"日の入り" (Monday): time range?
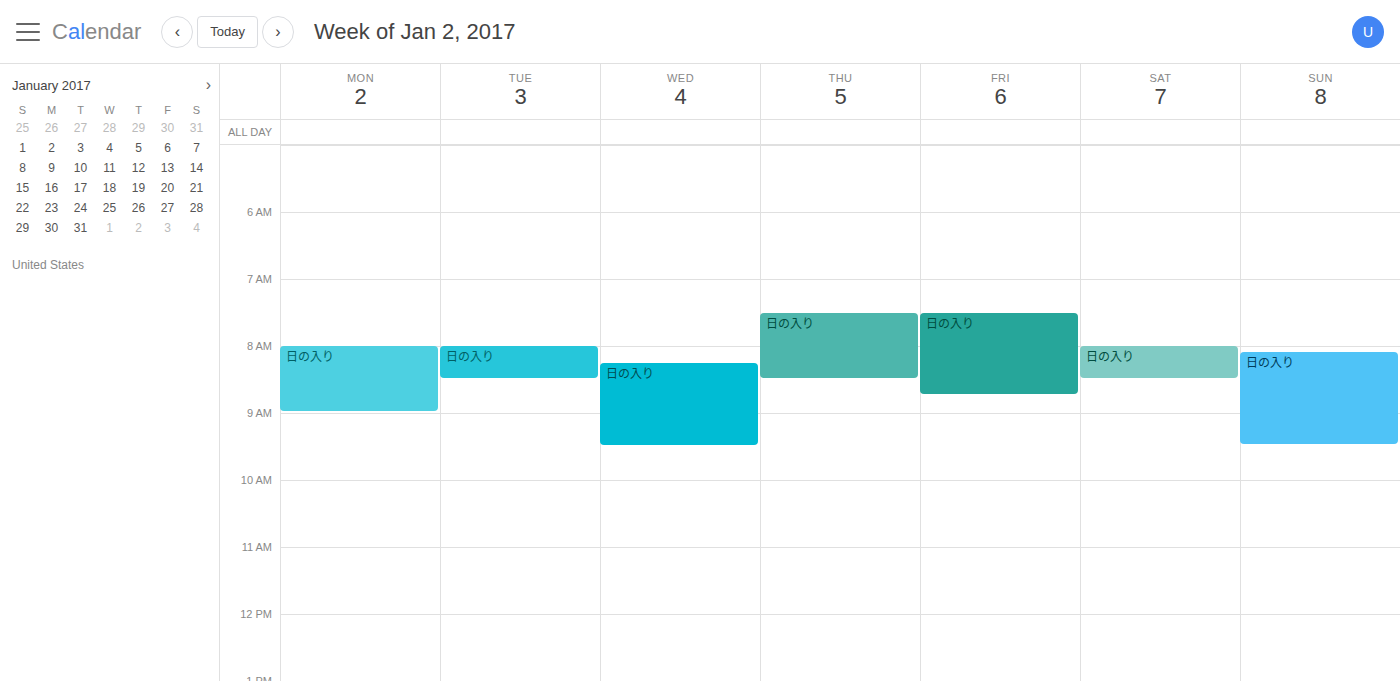
08:00 to 09:00